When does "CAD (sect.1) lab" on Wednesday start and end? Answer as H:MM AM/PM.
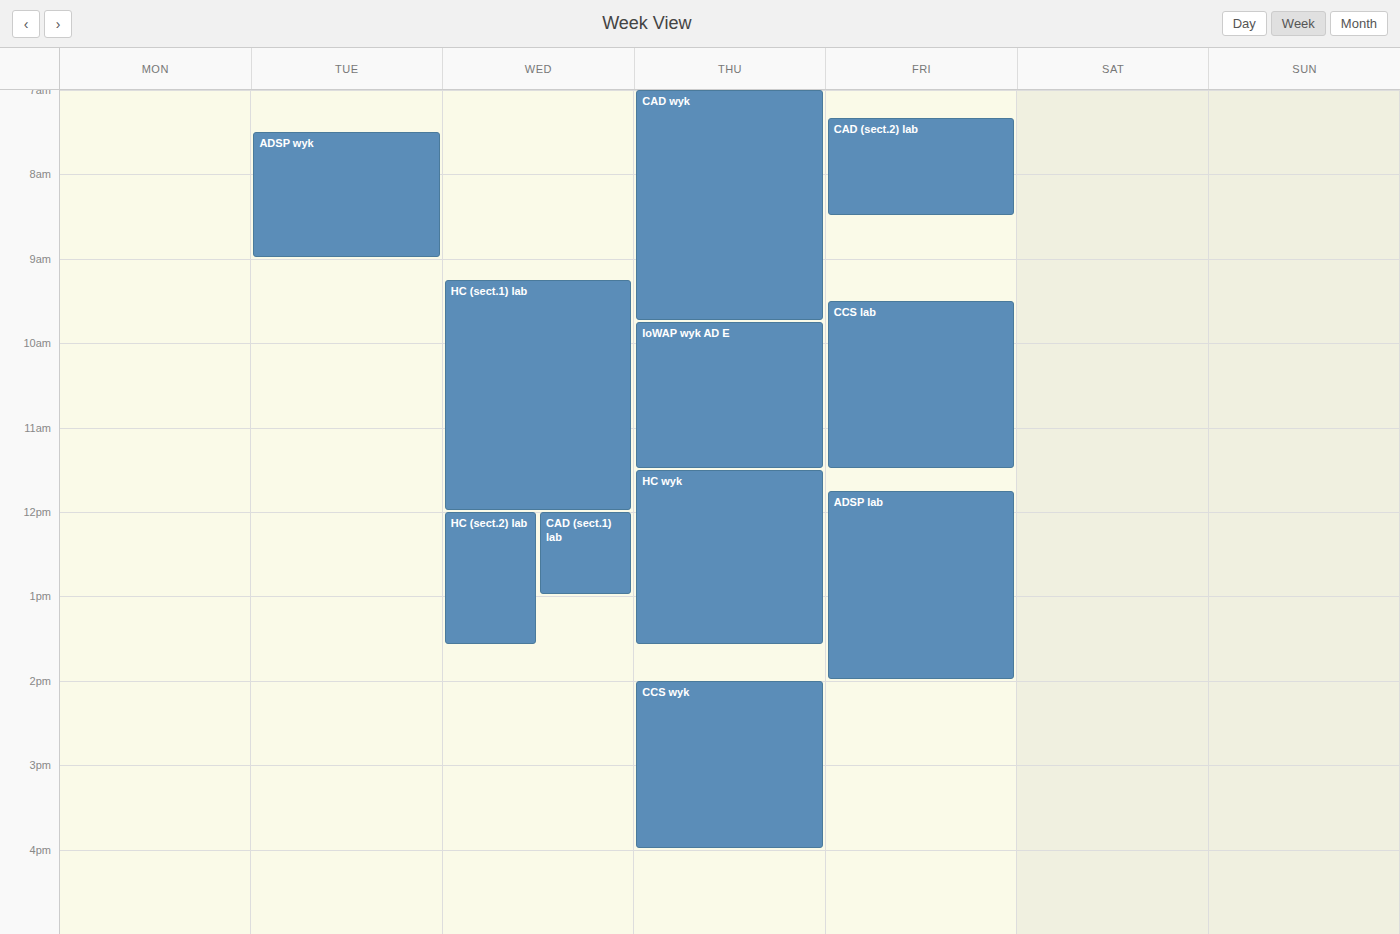
12:00 PM to 1:00 PM